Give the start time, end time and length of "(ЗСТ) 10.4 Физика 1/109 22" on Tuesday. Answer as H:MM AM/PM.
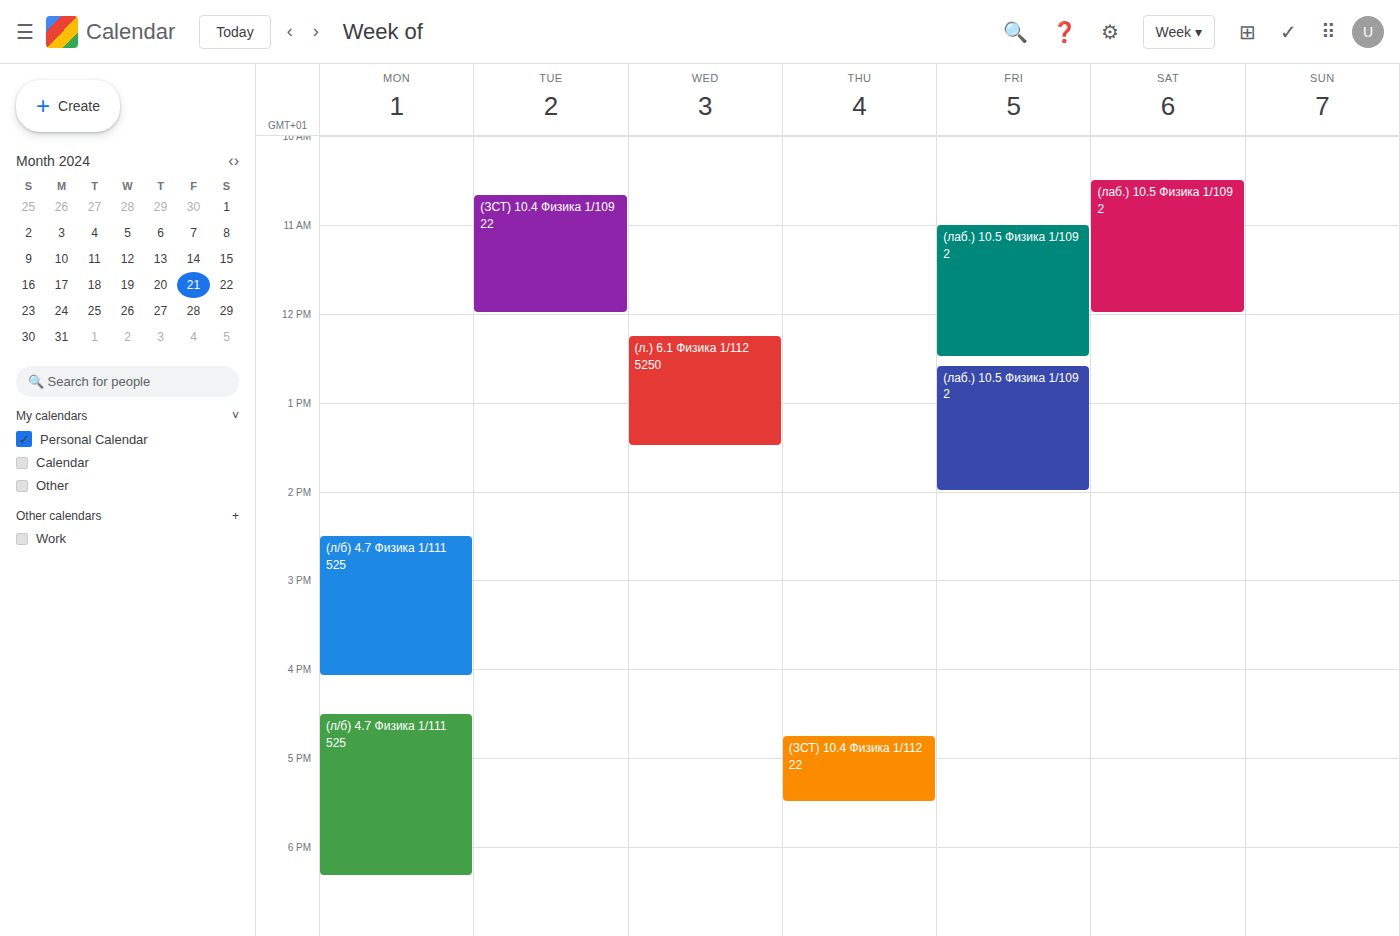
10:40 AM to 12:00 PM, 1 hour 20 minutes